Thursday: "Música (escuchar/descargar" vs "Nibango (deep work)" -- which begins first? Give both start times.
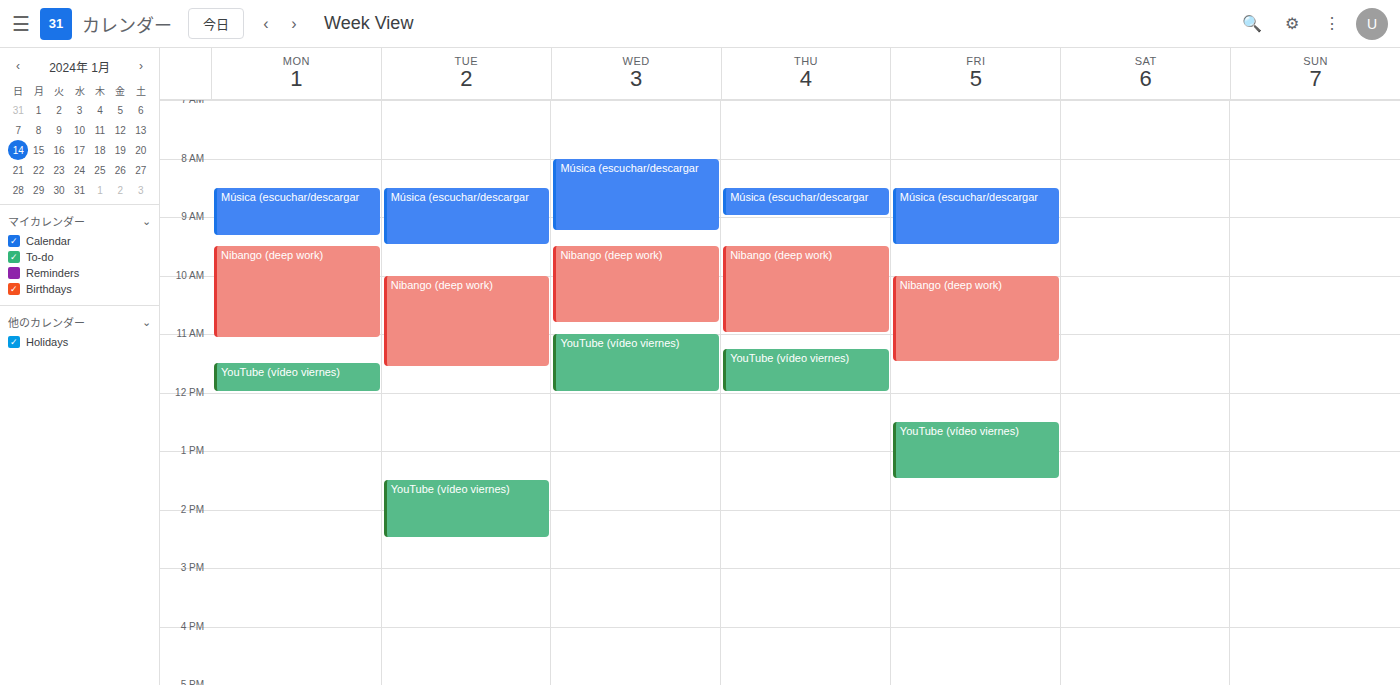
"Música (escuchar/descargar" 8:30 AM; "Nibango (deep work)" 9:30 AM.